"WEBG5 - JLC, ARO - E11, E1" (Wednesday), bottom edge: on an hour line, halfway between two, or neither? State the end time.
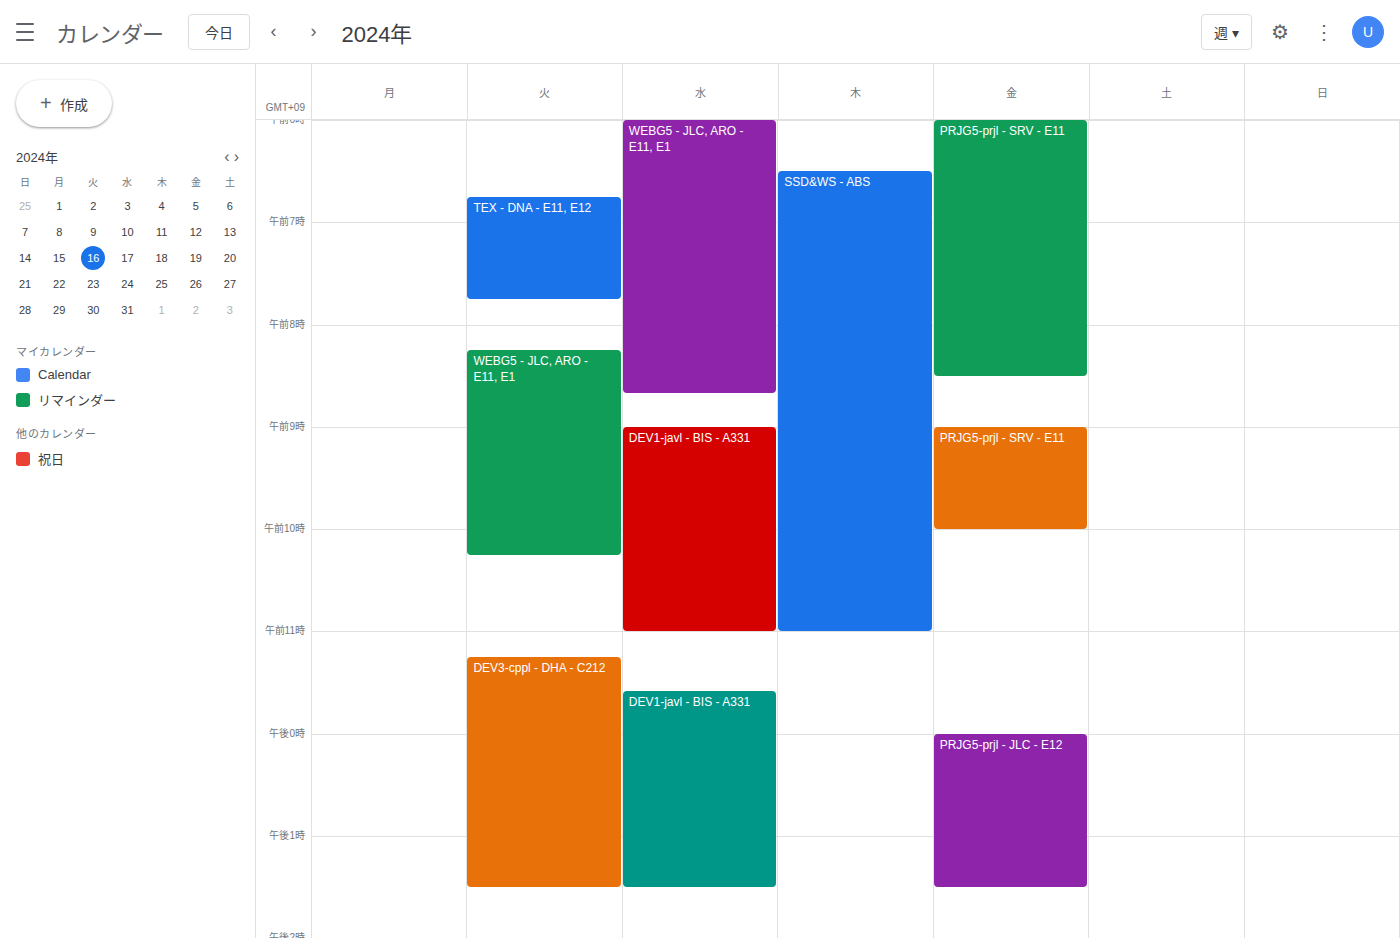
08:40 -- neither: 40 minutes below the 08:00 line and 20 minutes above the 09:00 line.